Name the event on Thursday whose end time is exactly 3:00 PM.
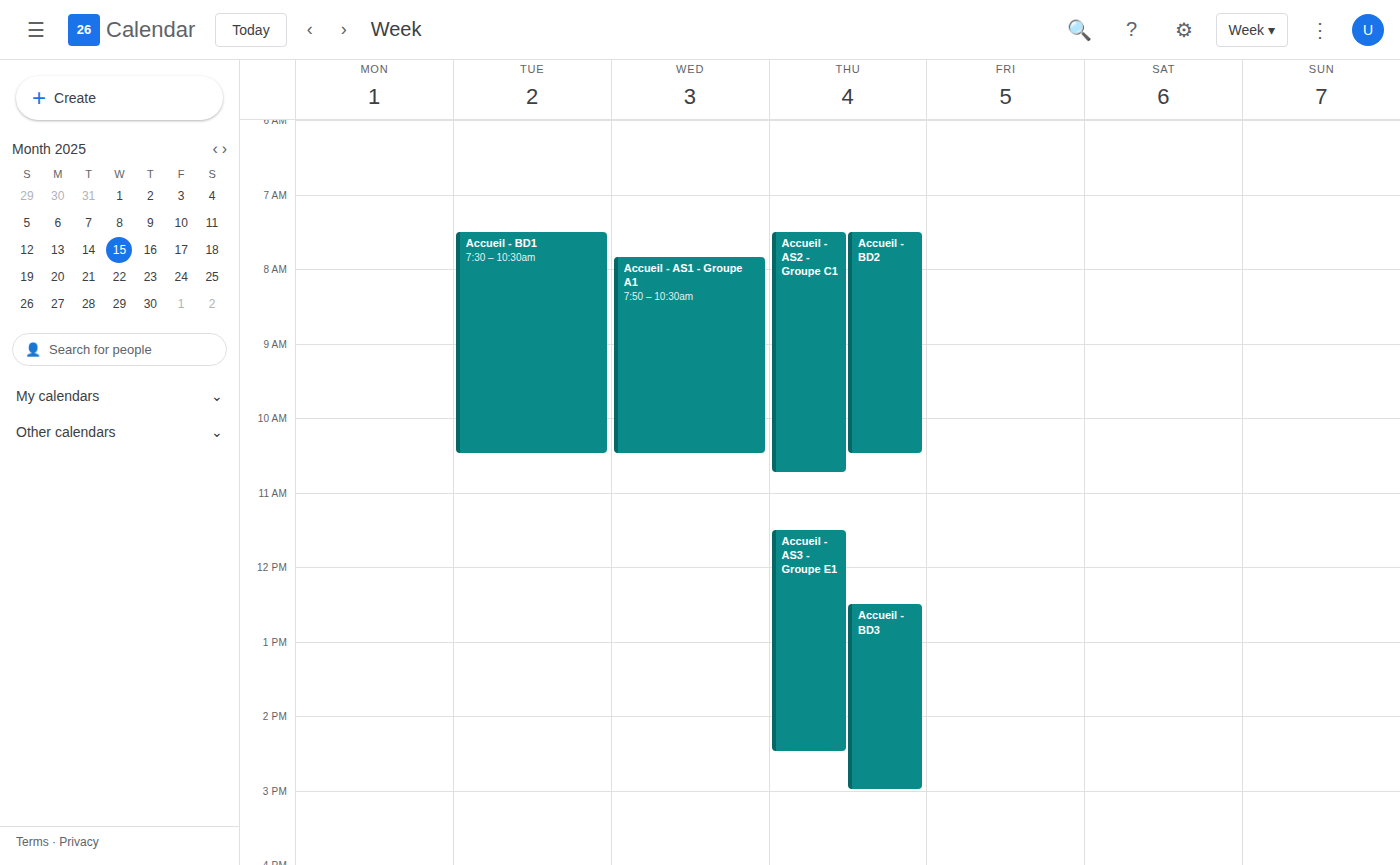
"Accueil - BD3"